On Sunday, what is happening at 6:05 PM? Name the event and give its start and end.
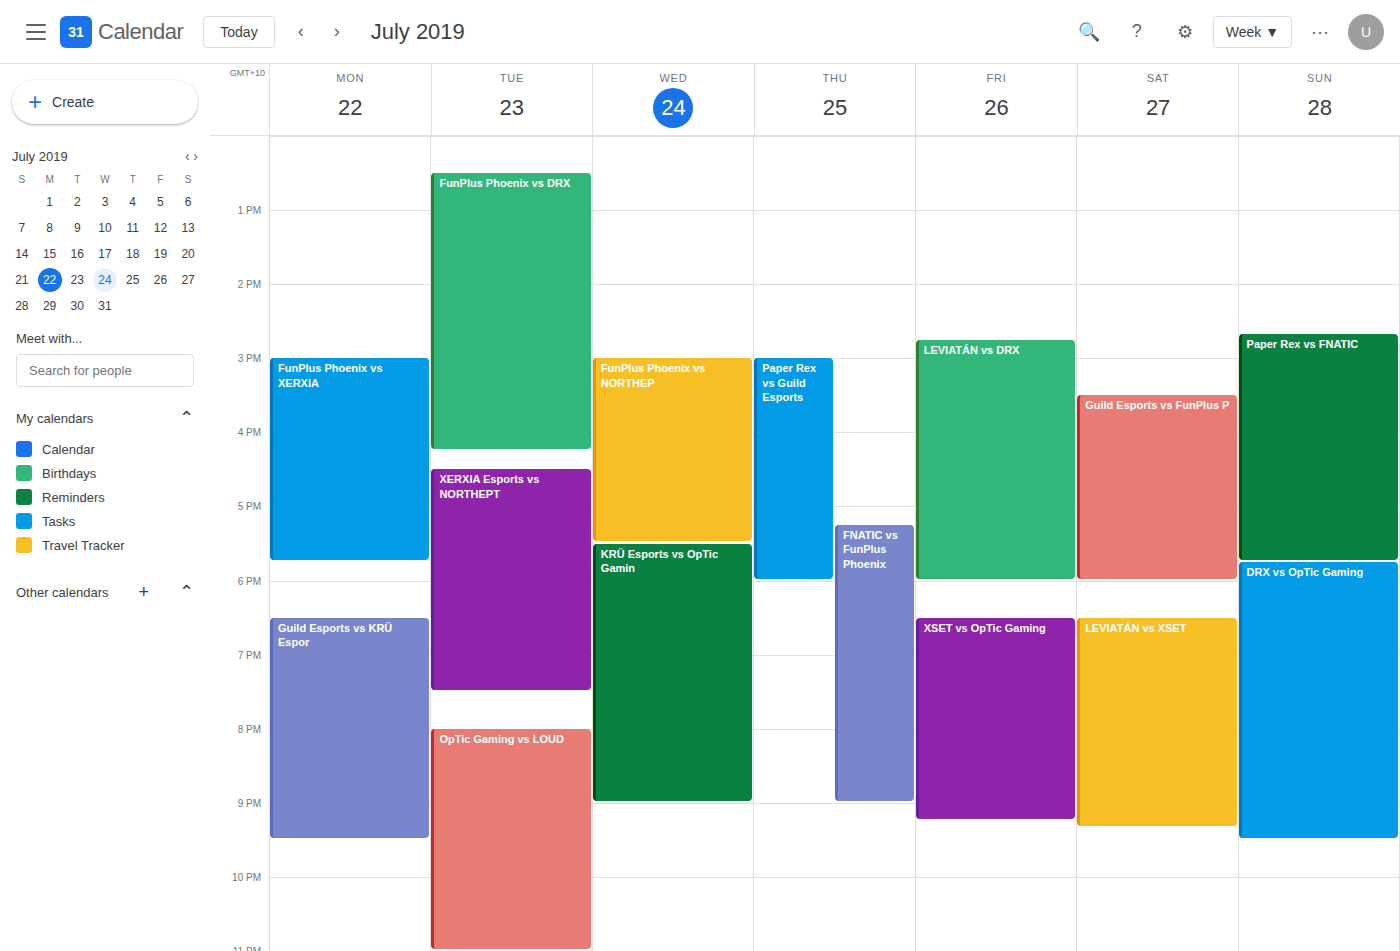
"DRX vs OpTic Gaming", 5:45 PM to 9:30 PM